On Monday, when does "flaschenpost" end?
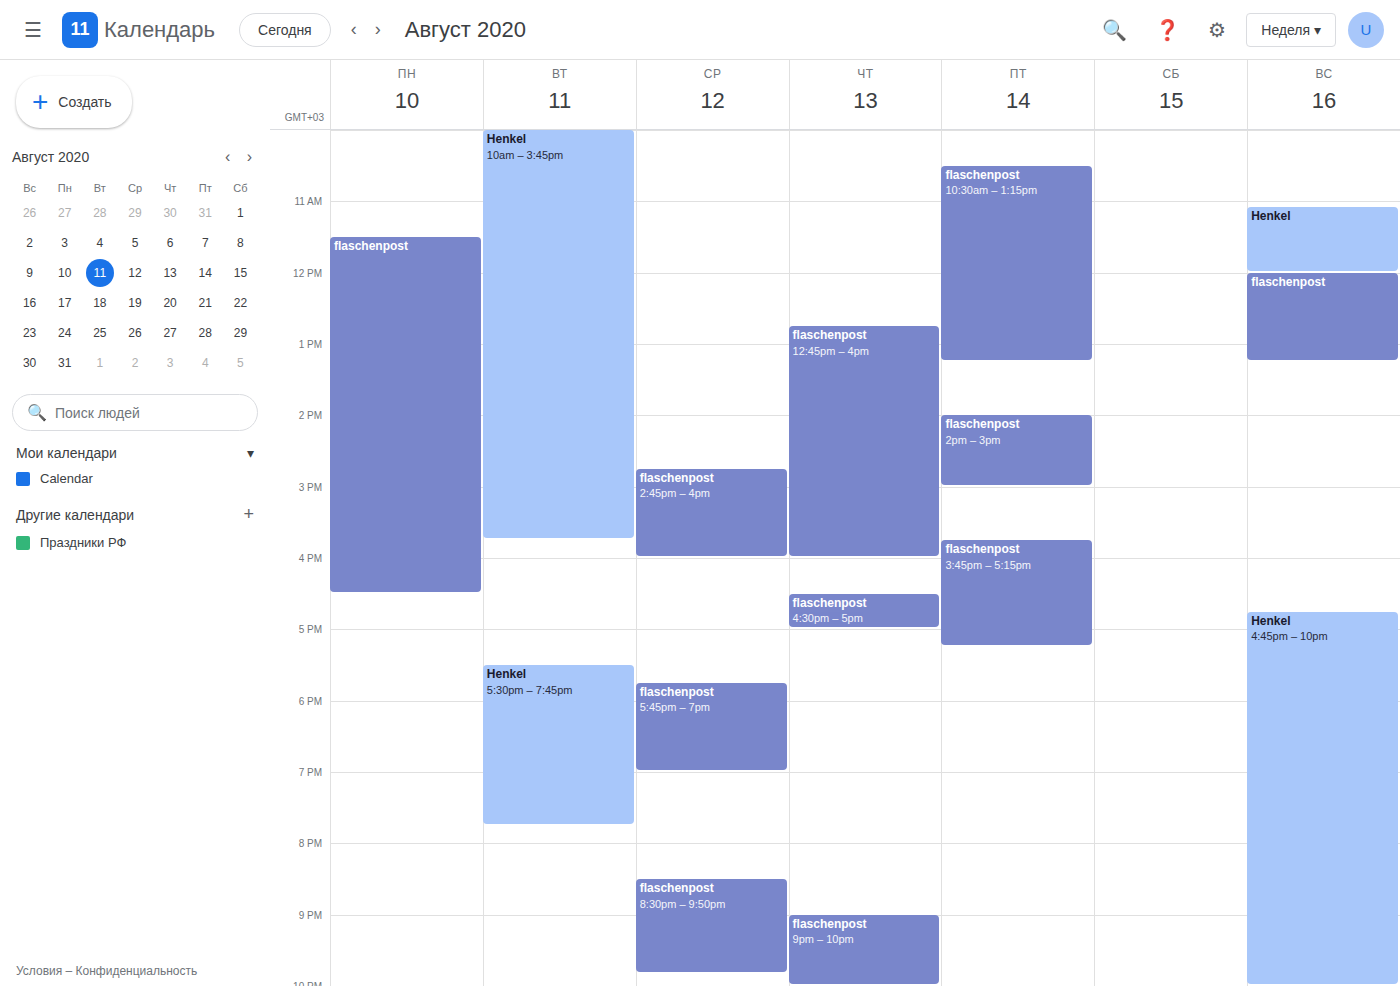
4:30 PM